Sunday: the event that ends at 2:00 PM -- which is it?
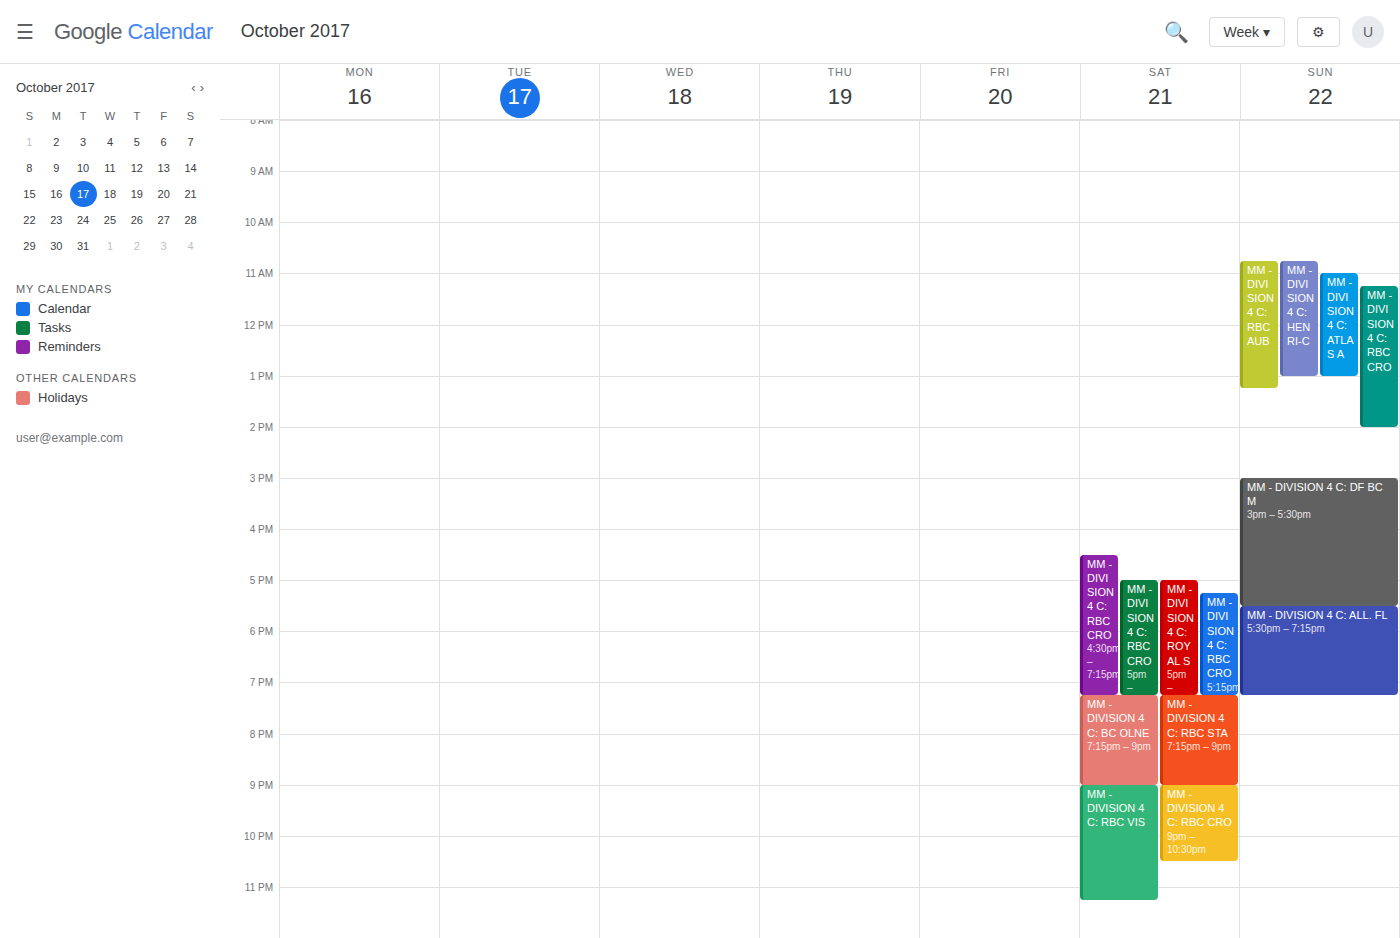
"MM - DIVISION 4 C: RBC CRO"